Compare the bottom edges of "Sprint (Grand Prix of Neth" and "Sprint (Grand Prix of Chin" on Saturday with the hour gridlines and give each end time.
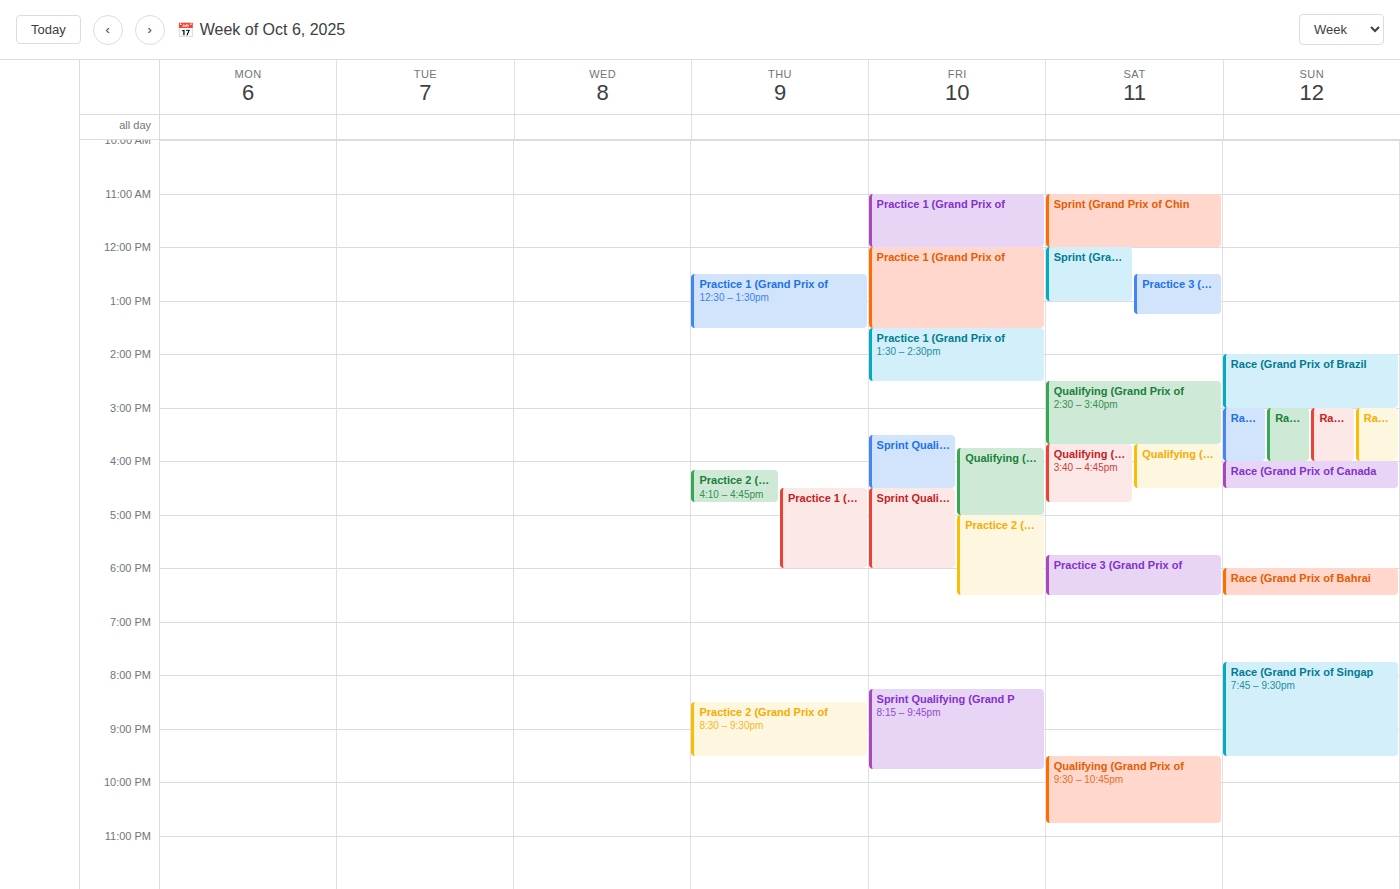
"Sprint (Grand Prix of Neth": 1:00 PM, exactly on the 1 PM line. "Sprint (Grand Prix of Chin": 12:00 PM, exactly on the 12 PM line.